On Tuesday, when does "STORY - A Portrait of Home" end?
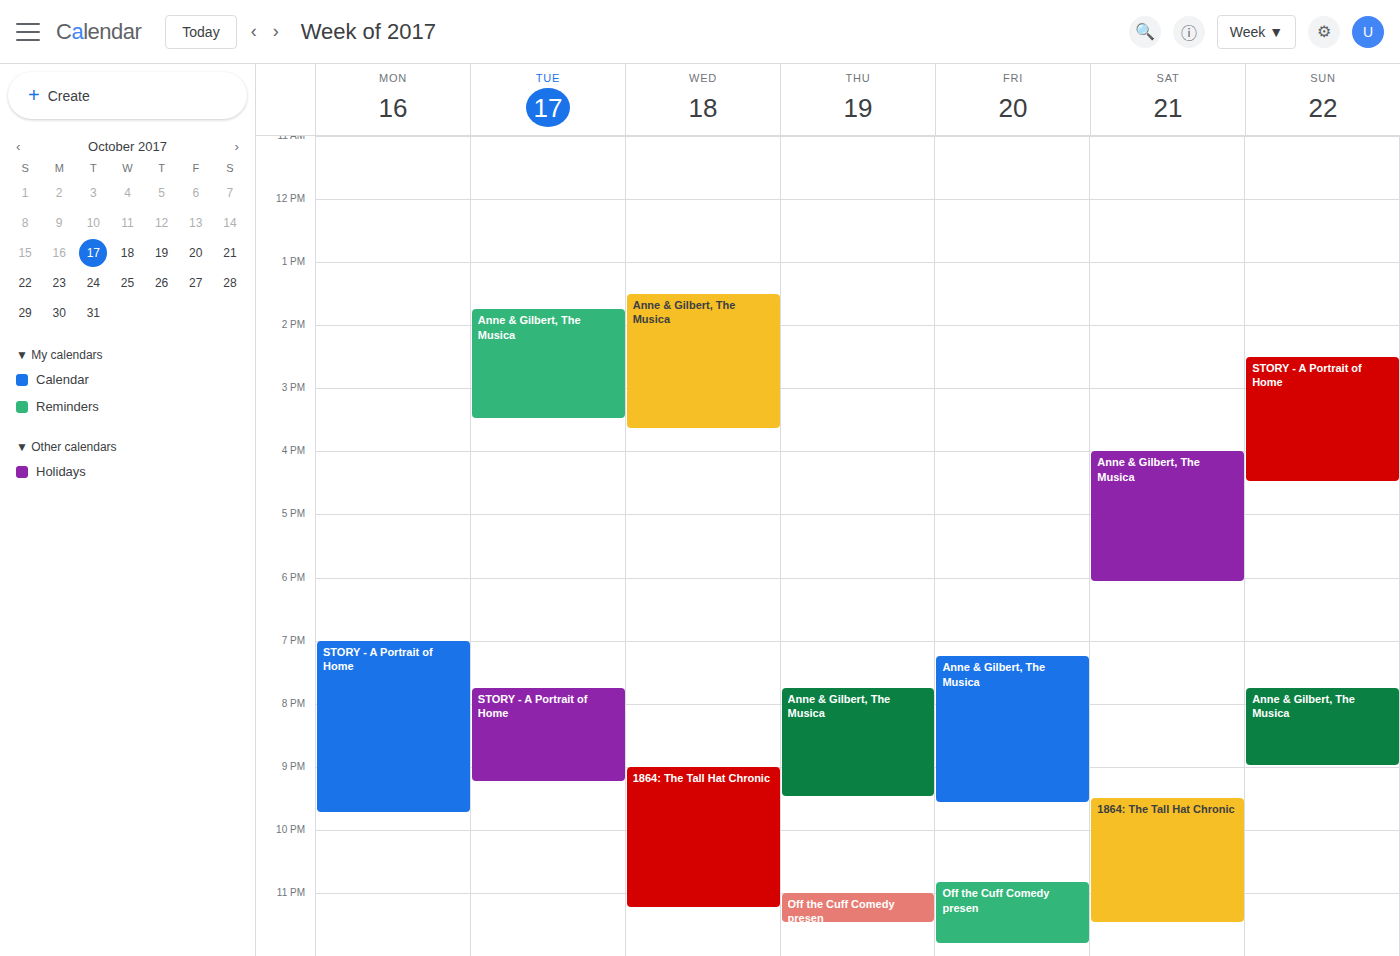
9:15 PM